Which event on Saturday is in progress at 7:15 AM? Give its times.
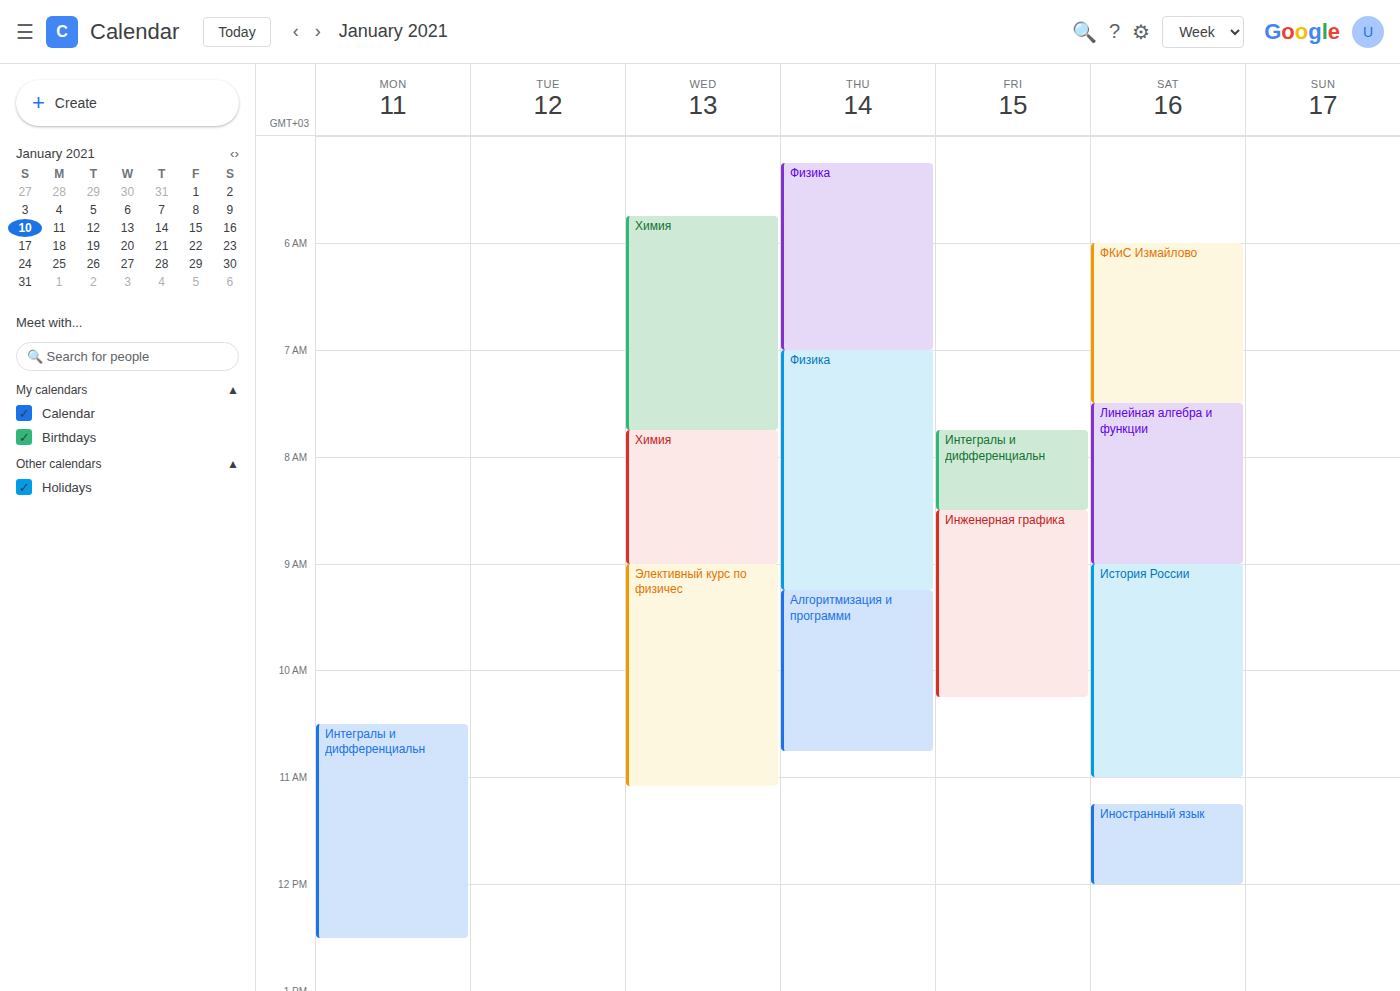
"ФКиС Измайлово", 6:00 AM to 7:30 AM